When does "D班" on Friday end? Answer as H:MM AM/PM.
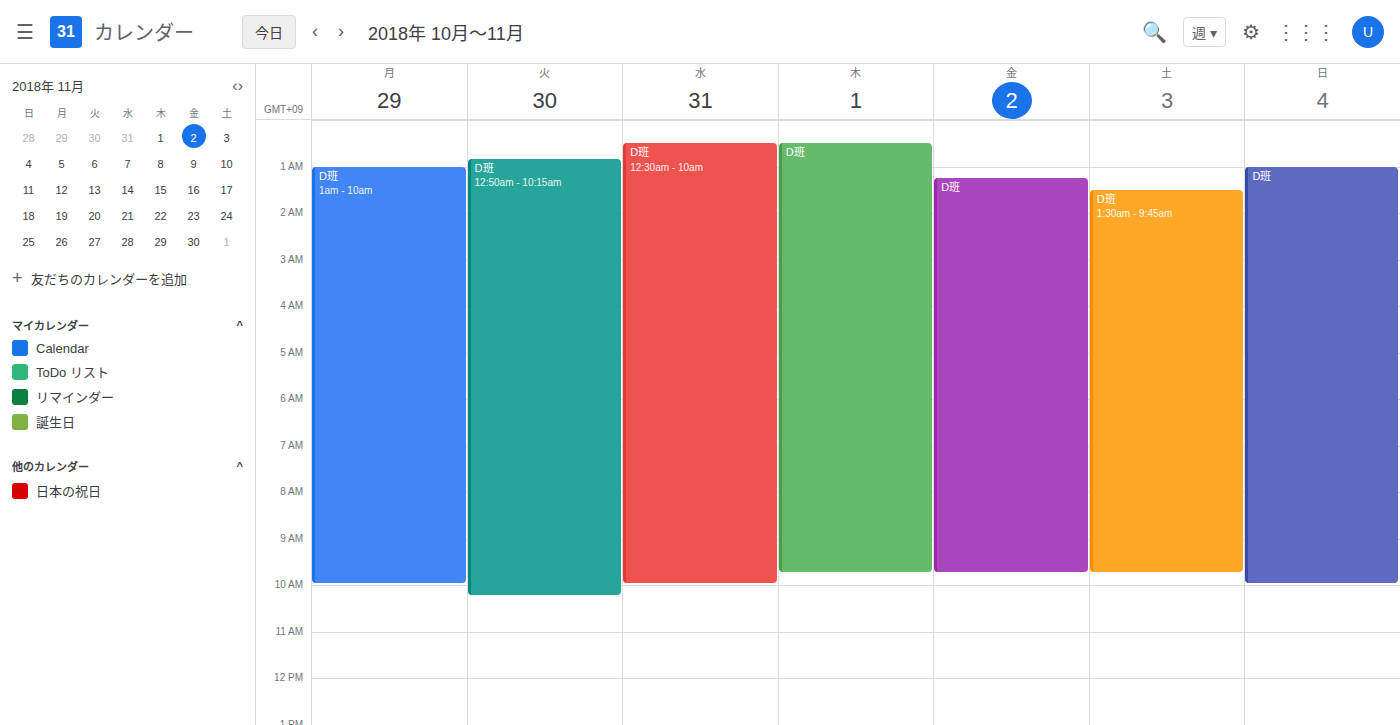
9:45 AM